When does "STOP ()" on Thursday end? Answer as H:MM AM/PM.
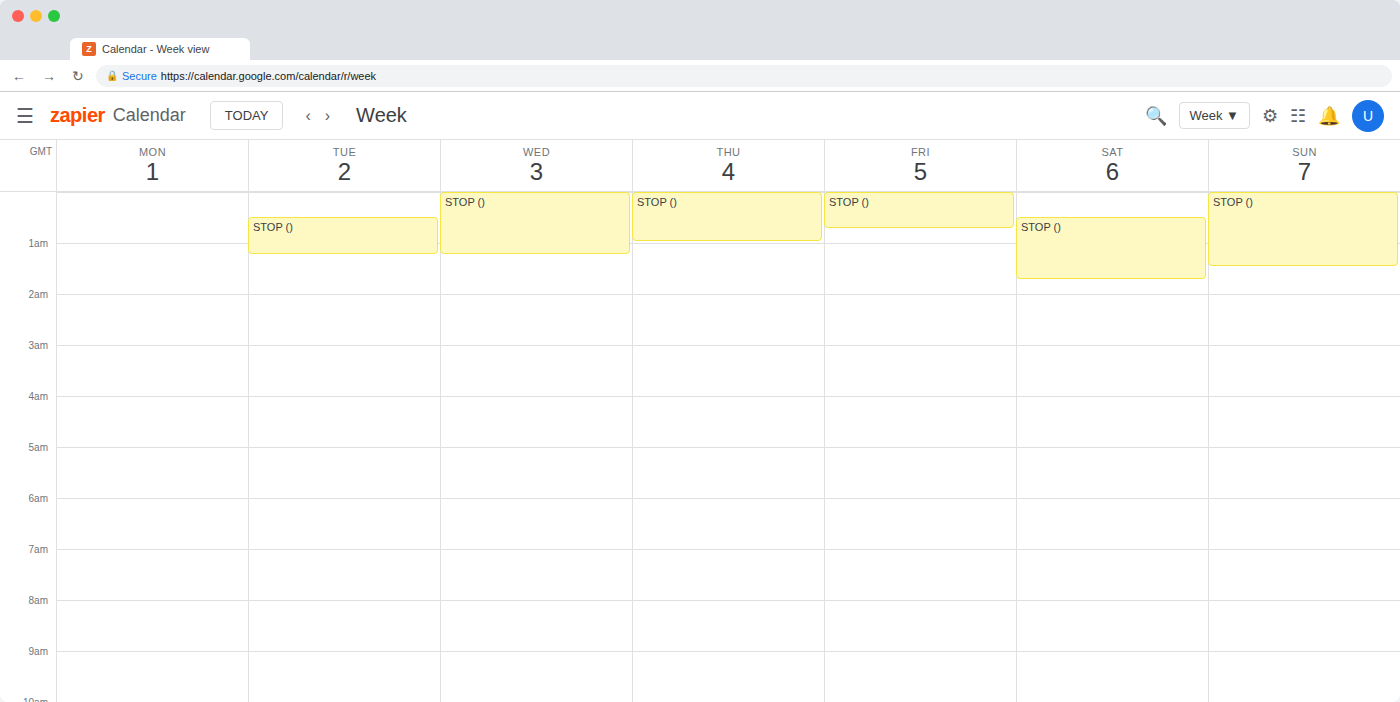
1:00 AM